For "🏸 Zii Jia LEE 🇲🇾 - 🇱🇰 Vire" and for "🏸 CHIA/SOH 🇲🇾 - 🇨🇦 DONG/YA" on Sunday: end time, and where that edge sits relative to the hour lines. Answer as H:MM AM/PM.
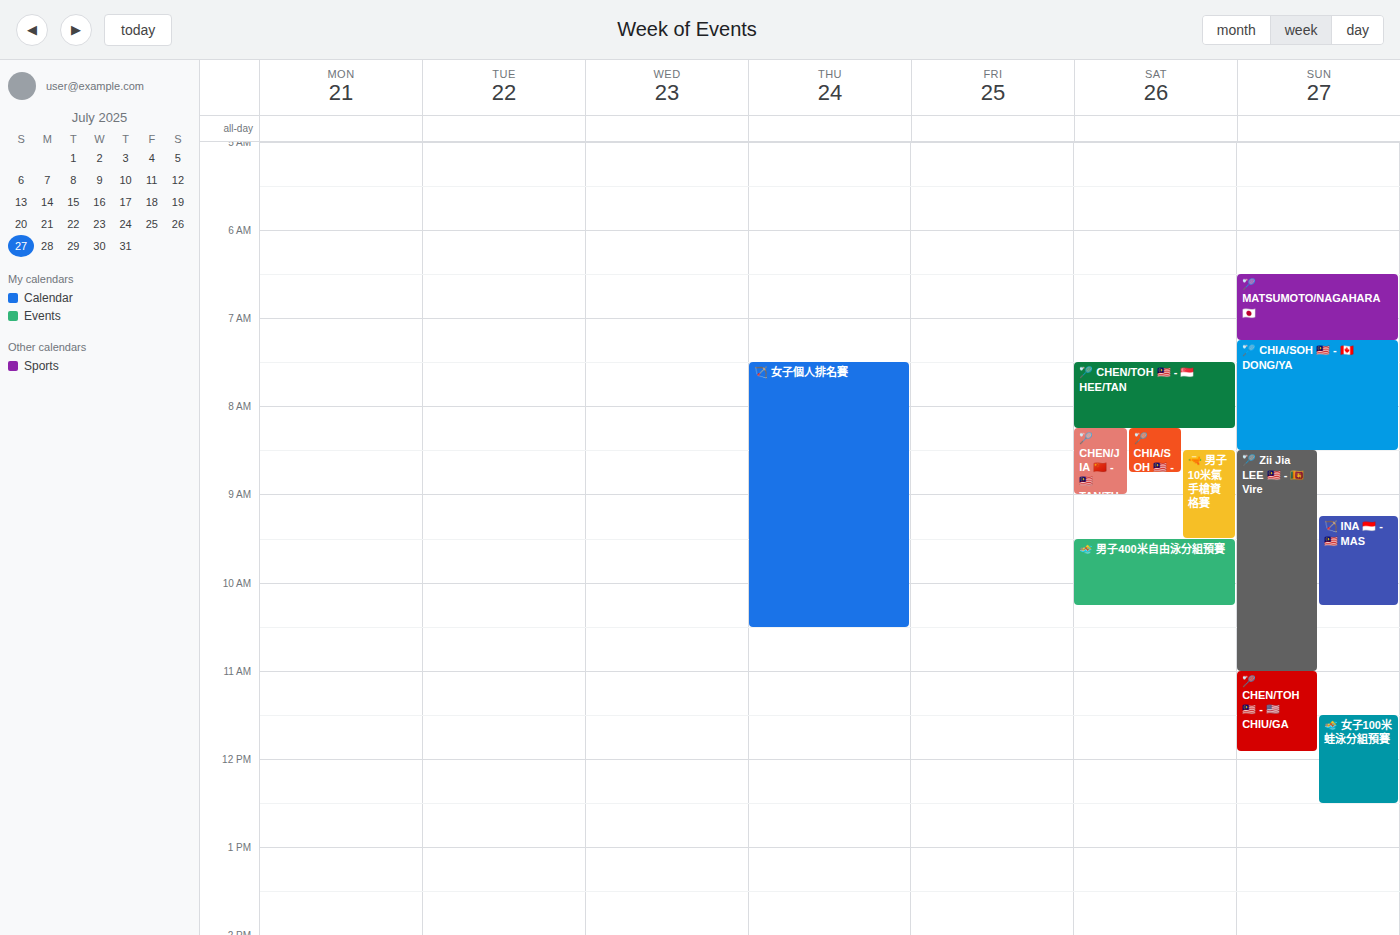
"🏸 Zii Jia LEE 🇲🇾 - 🇱🇰 Vire": 11:00 AM, exactly on the 11 AM line. "🏸 CHIA/SOH 🇲🇾 - 🇨🇦 DONG/YA": 8:30 AM, halfway between the 8 AM and 9 AM lines.